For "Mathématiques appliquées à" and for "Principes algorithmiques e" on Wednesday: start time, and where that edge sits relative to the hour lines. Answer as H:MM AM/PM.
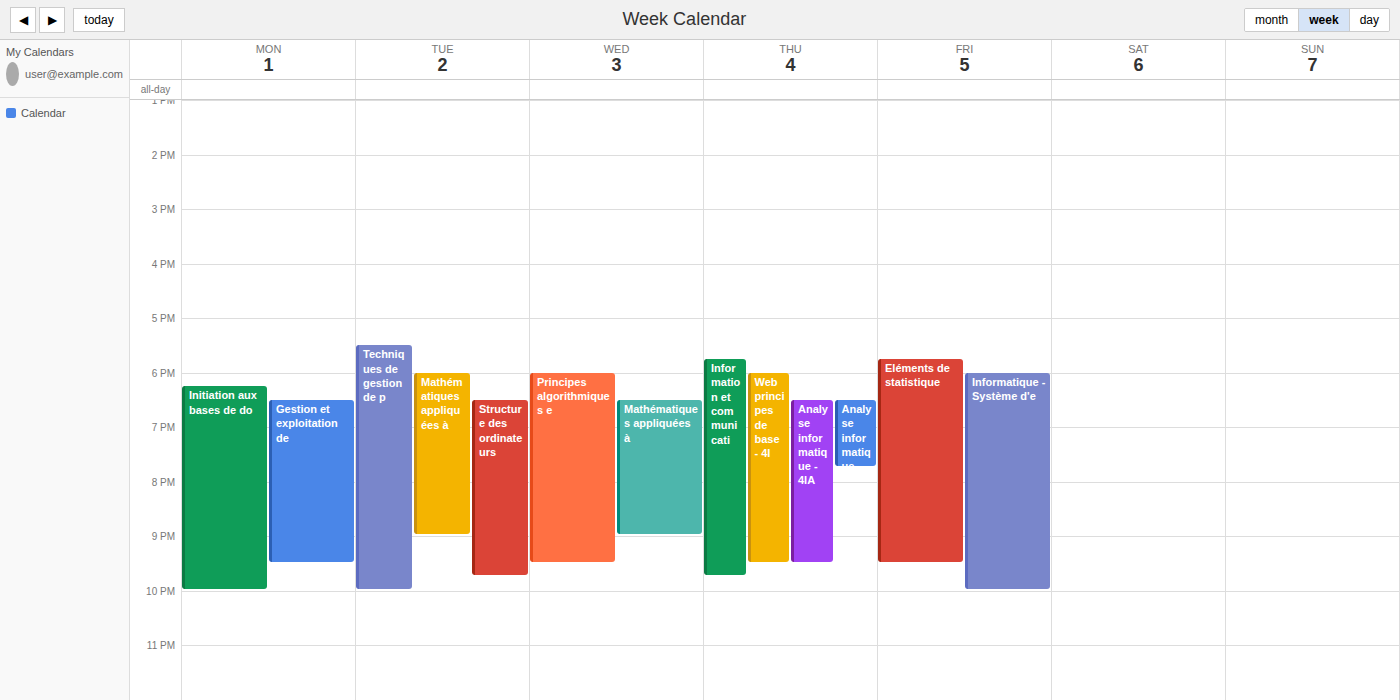
"Mathématiques appliquées à": 6:30 PM, halfway between the 6 PM and 7 PM lines. "Principes algorithmiques e": 6:00 PM, exactly on the 6 PM line.